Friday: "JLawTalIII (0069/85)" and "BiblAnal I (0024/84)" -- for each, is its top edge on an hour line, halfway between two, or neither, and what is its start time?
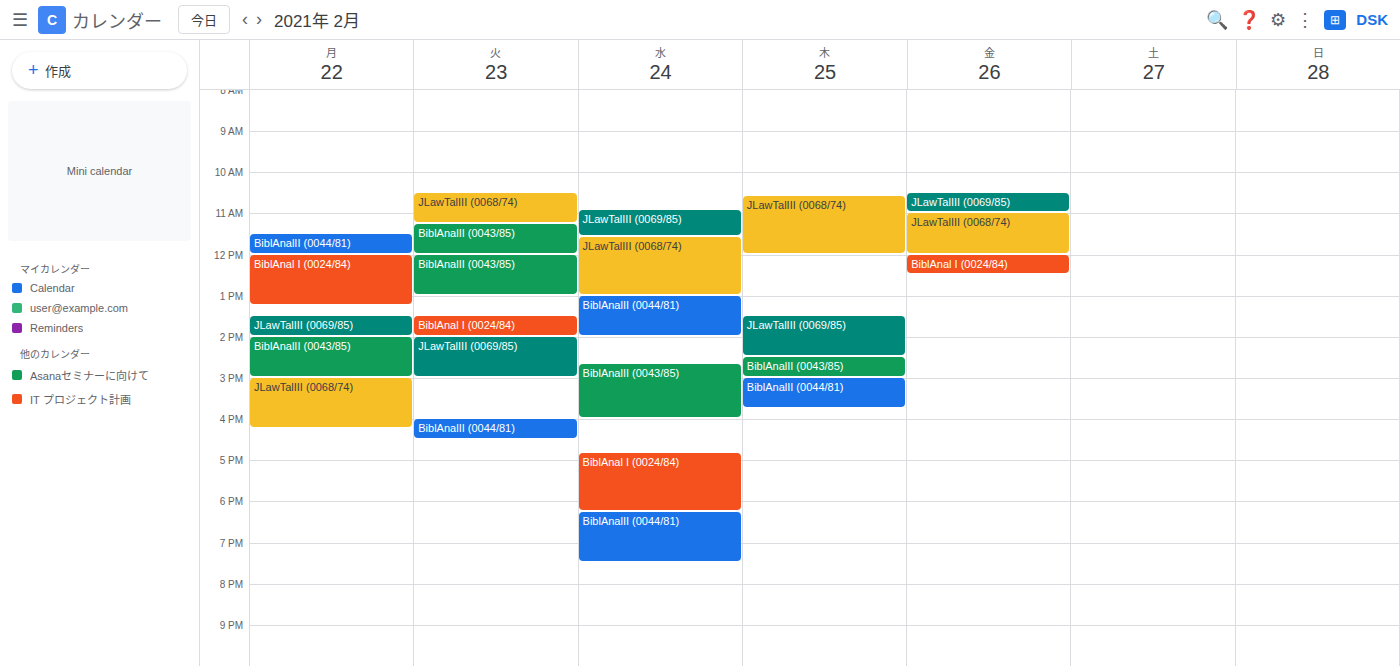
"JLawTalIII (0069/85)": 10:30 AM, halfway between the 10 AM and 11 AM lines. "BiblAnal I (0024/84)": 12:00 PM, exactly on the 12 PM line.